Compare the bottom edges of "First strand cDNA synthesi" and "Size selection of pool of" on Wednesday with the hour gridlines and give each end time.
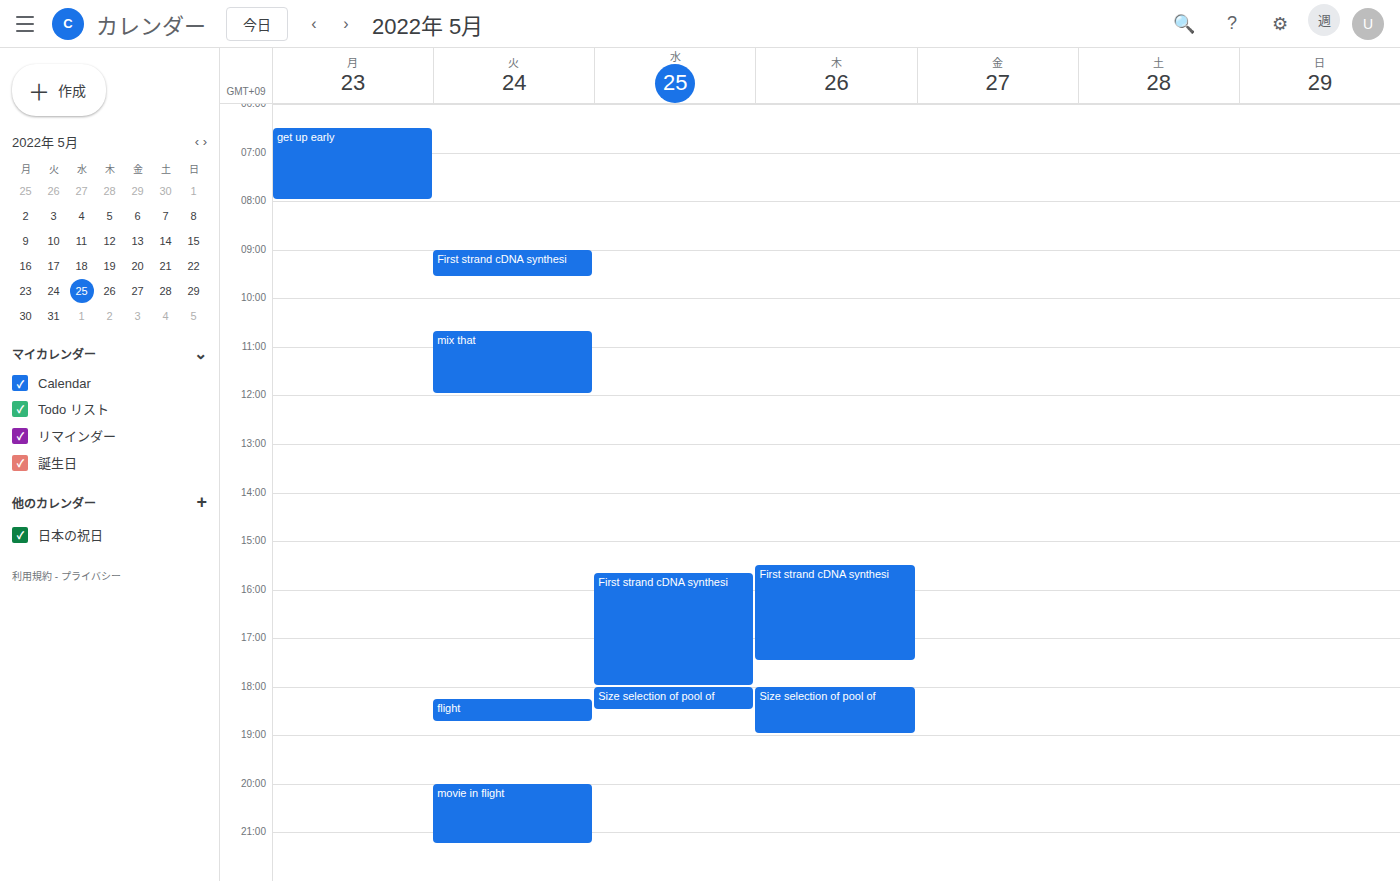
"First strand cDNA synthesi": 6:00 PM, exactly on the 6 PM line. "Size selection of pool of": 6:30 PM, halfway between the 6 PM and 7 PM lines.